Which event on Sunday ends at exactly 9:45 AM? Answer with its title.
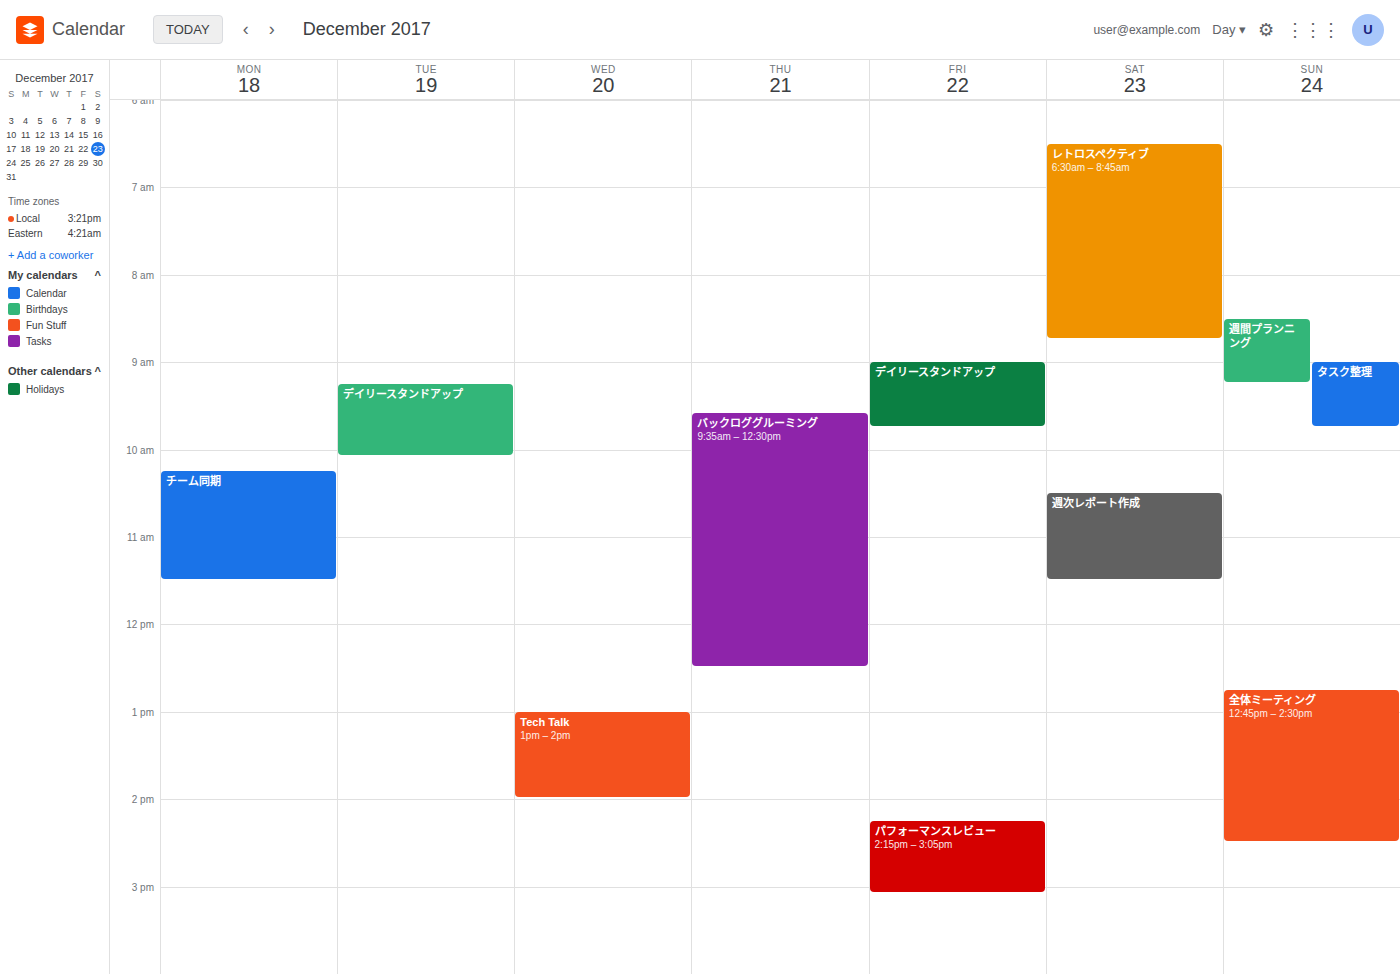
"タスク整理"